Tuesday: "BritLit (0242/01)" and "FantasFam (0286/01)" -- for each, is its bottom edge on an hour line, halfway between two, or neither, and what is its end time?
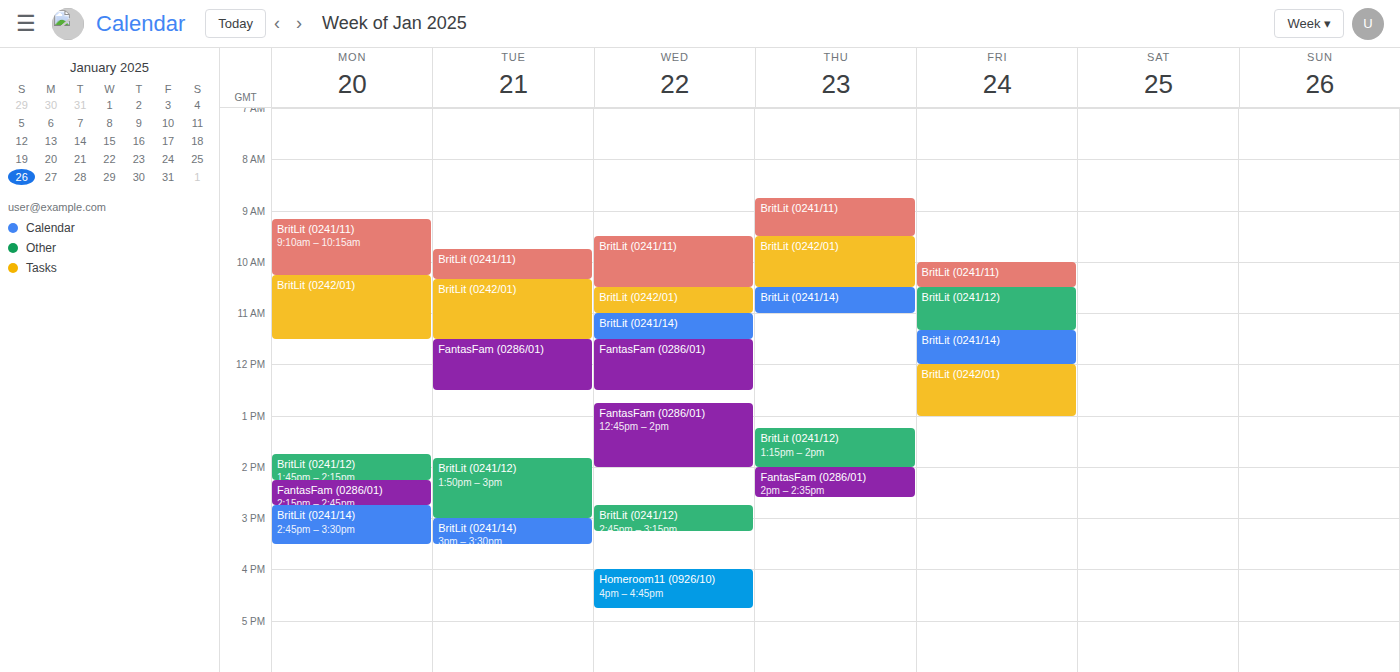
"BritLit (0242/01)": 11:30 AM, halfway between the 11 AM and 12 PM lines. "FantasFam (0286/01)": 12:30 PM, halfway between the 12 PM and 1 PM lines.